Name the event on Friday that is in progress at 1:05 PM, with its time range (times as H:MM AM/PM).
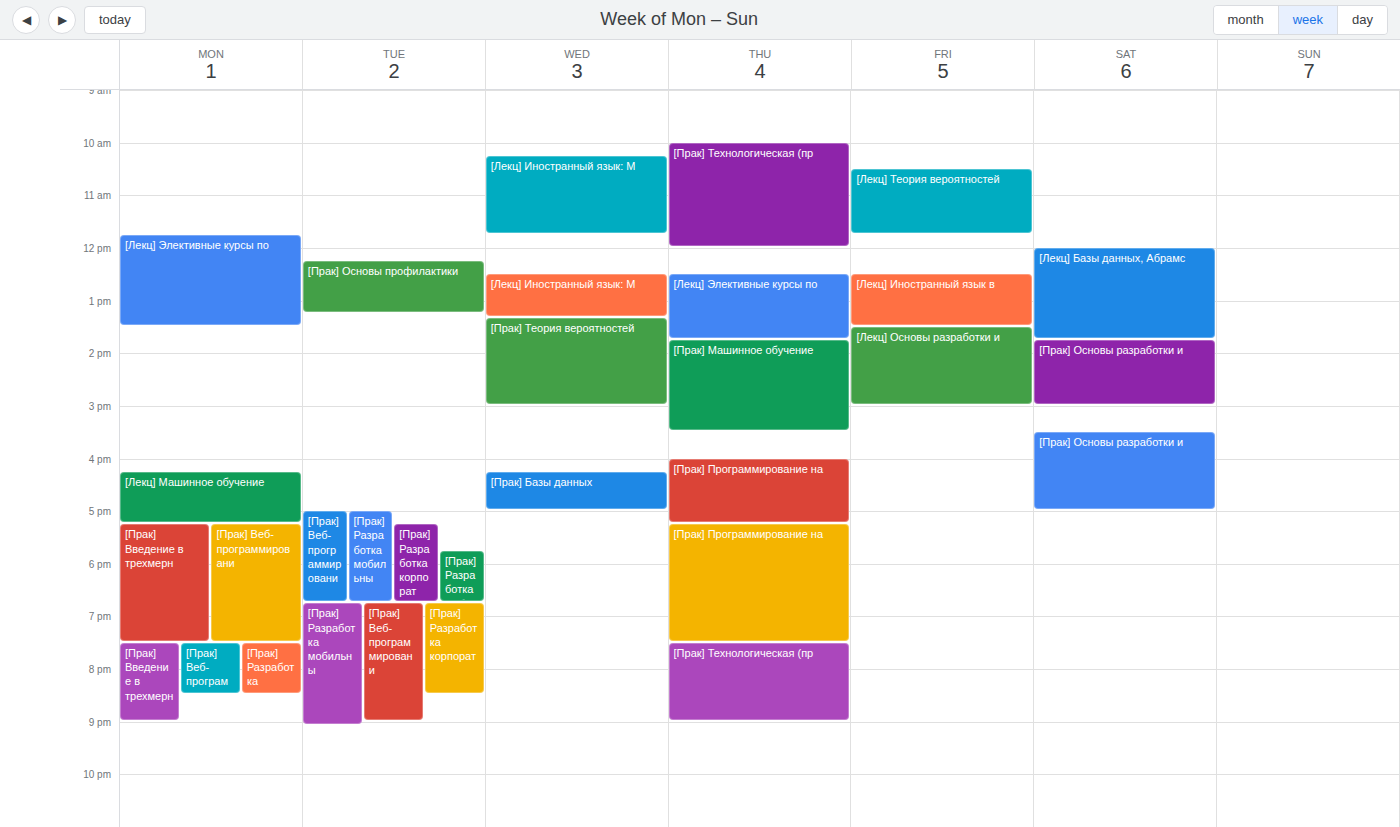
"[Лекц] Иностранный язык в", 12:30 PM to 1:30 PM